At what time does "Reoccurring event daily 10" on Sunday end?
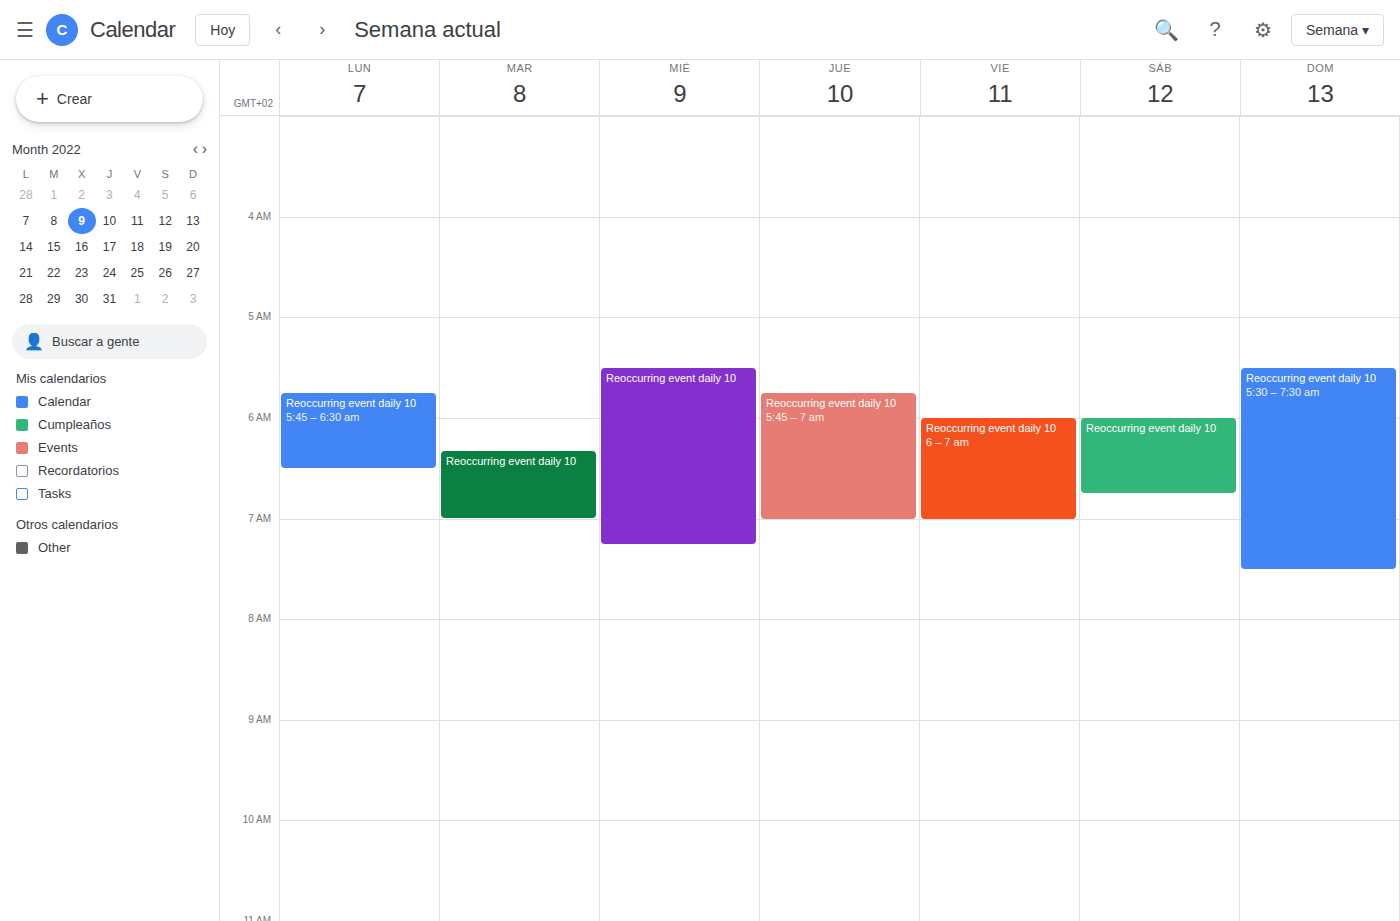
7:30 AM